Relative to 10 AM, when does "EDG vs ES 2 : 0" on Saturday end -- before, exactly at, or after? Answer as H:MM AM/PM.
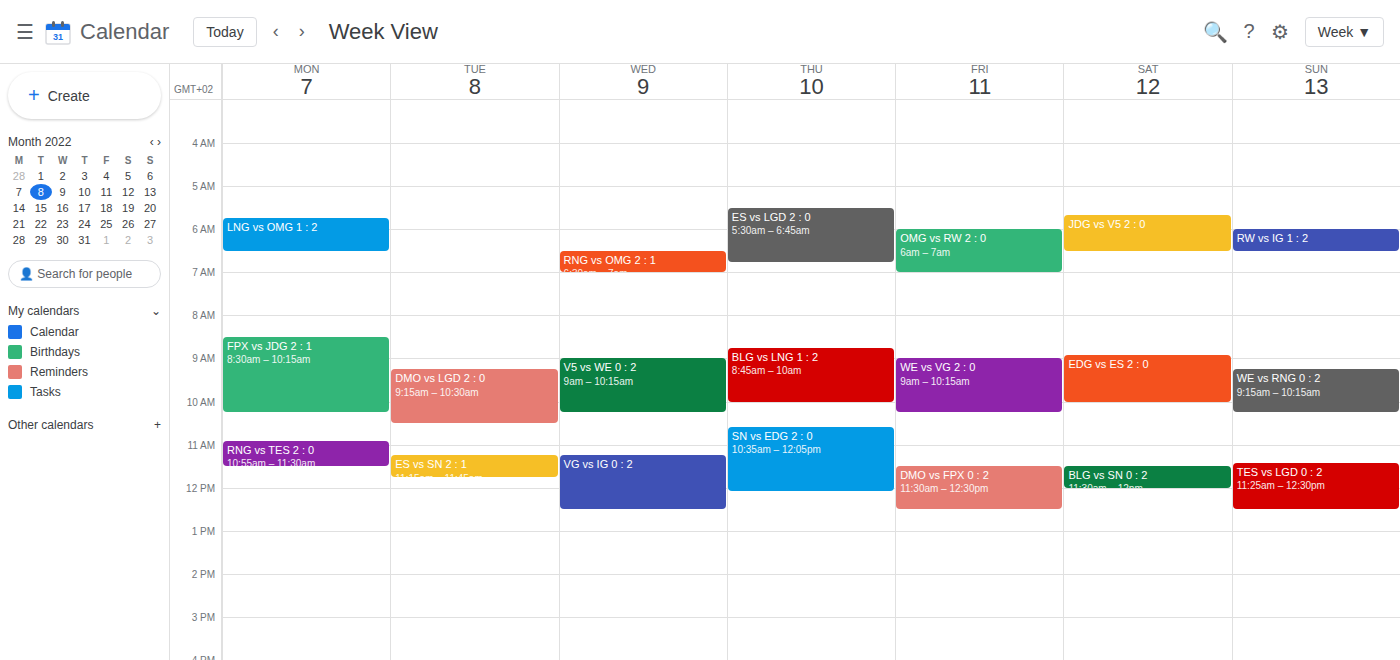
10:00 AM -- exactly at 10 AM, on the 10 AM line.